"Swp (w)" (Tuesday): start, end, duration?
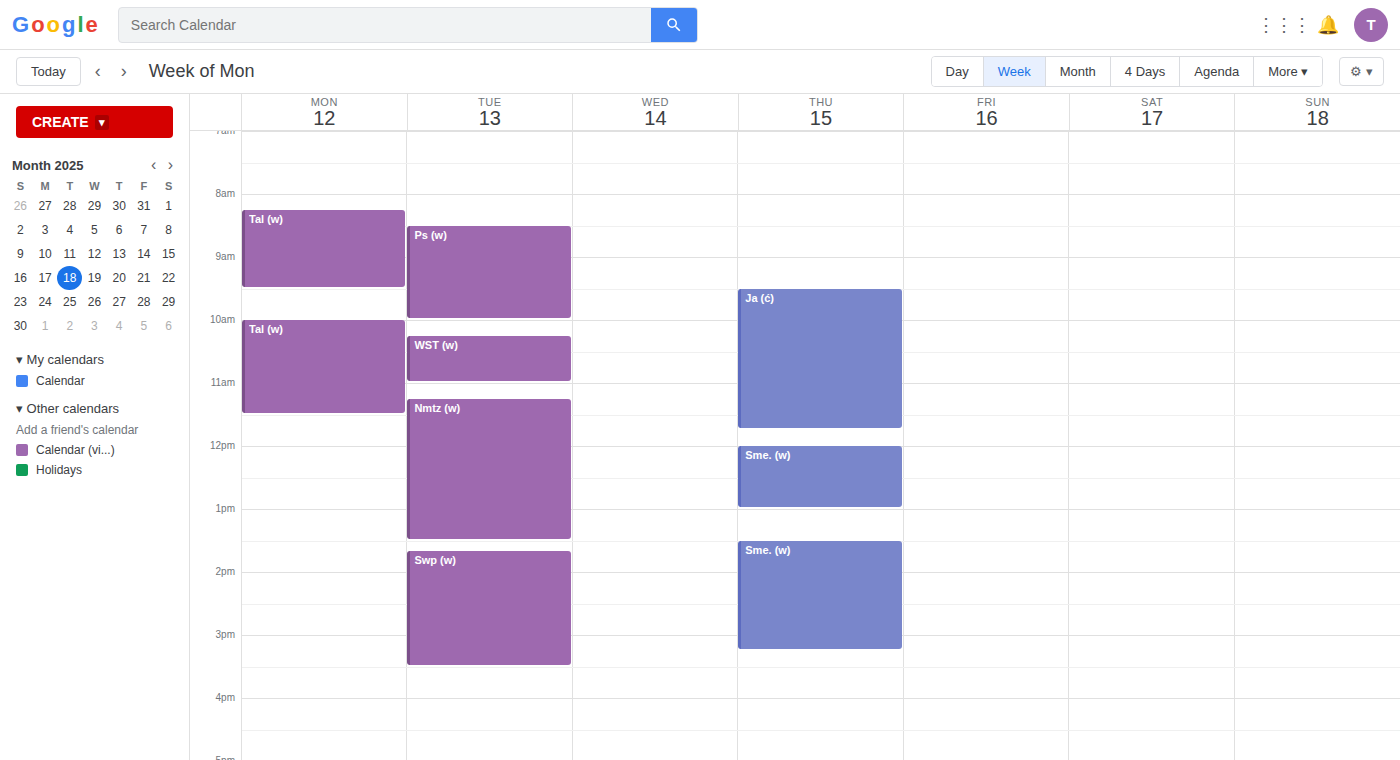
1:40 PM to 3:30 PM, 1 hour 50 minutes